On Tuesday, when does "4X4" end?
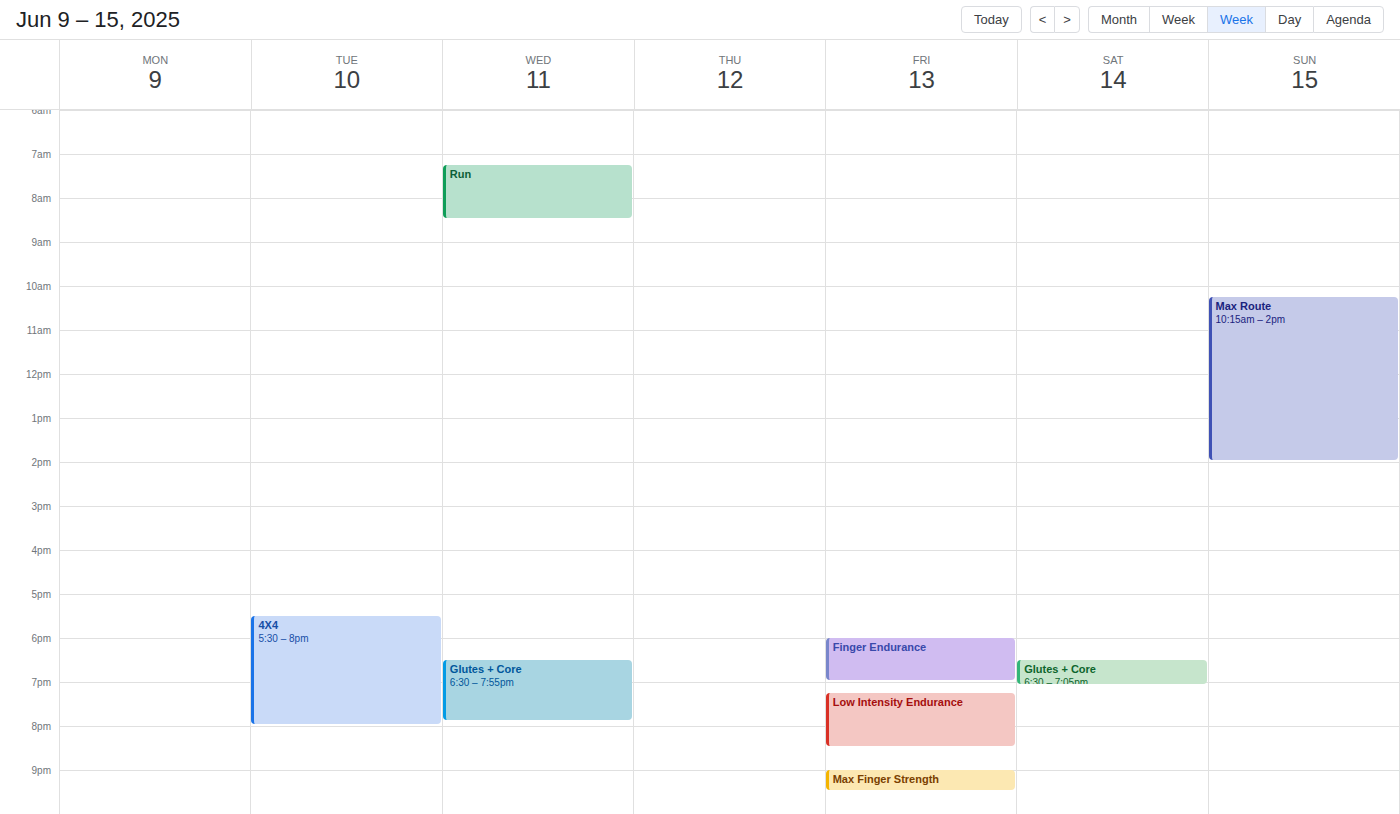
8:00 PM